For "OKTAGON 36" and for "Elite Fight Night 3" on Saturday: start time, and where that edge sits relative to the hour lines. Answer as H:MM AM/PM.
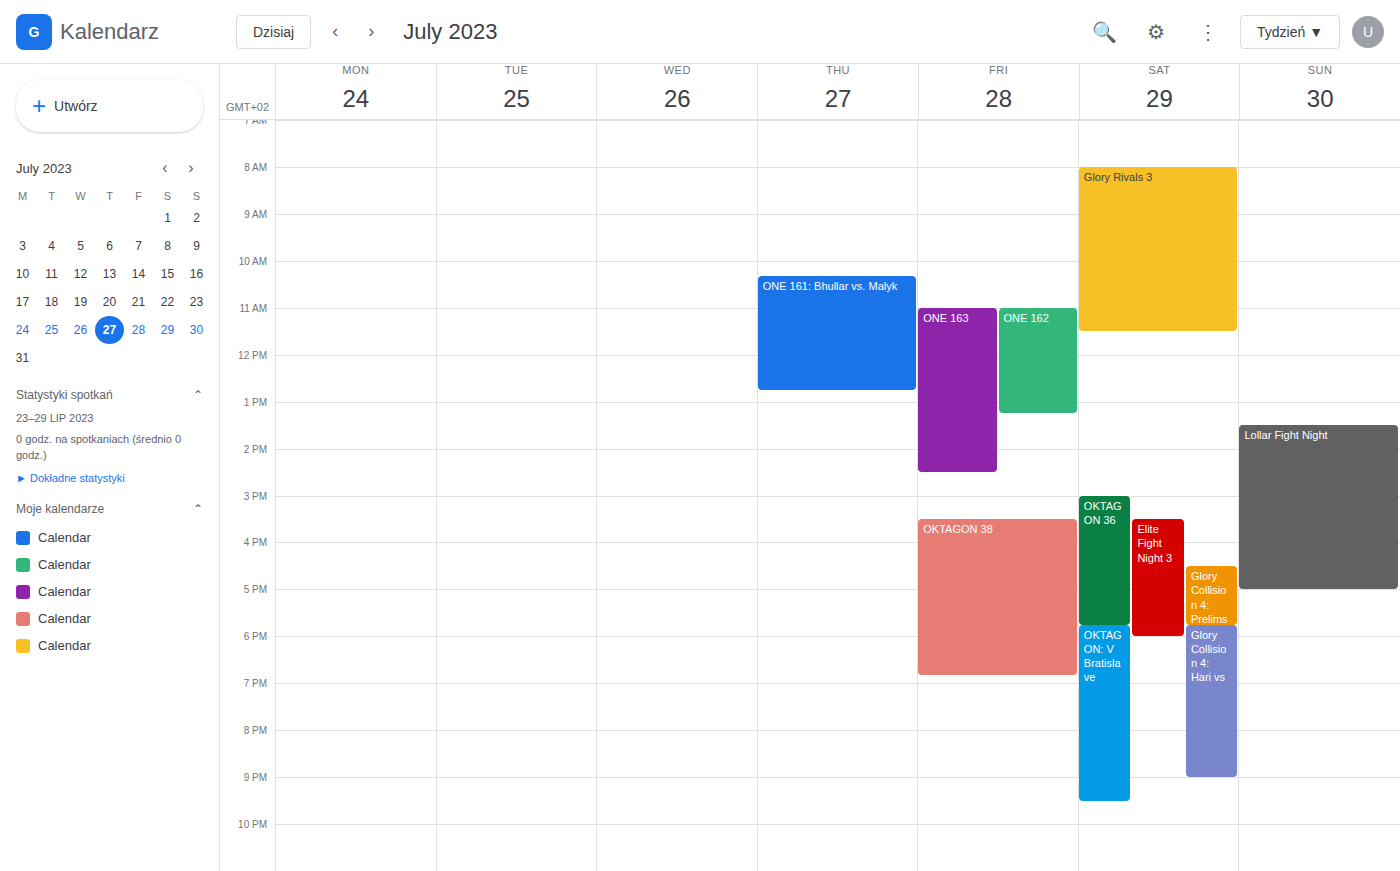
"OKTAGON 36": 3:00 PM, exactly on the 3 PM line. "Elite Fight Night 3": 3:30 PM, halfway between the 3 PM and 4 PM lines.